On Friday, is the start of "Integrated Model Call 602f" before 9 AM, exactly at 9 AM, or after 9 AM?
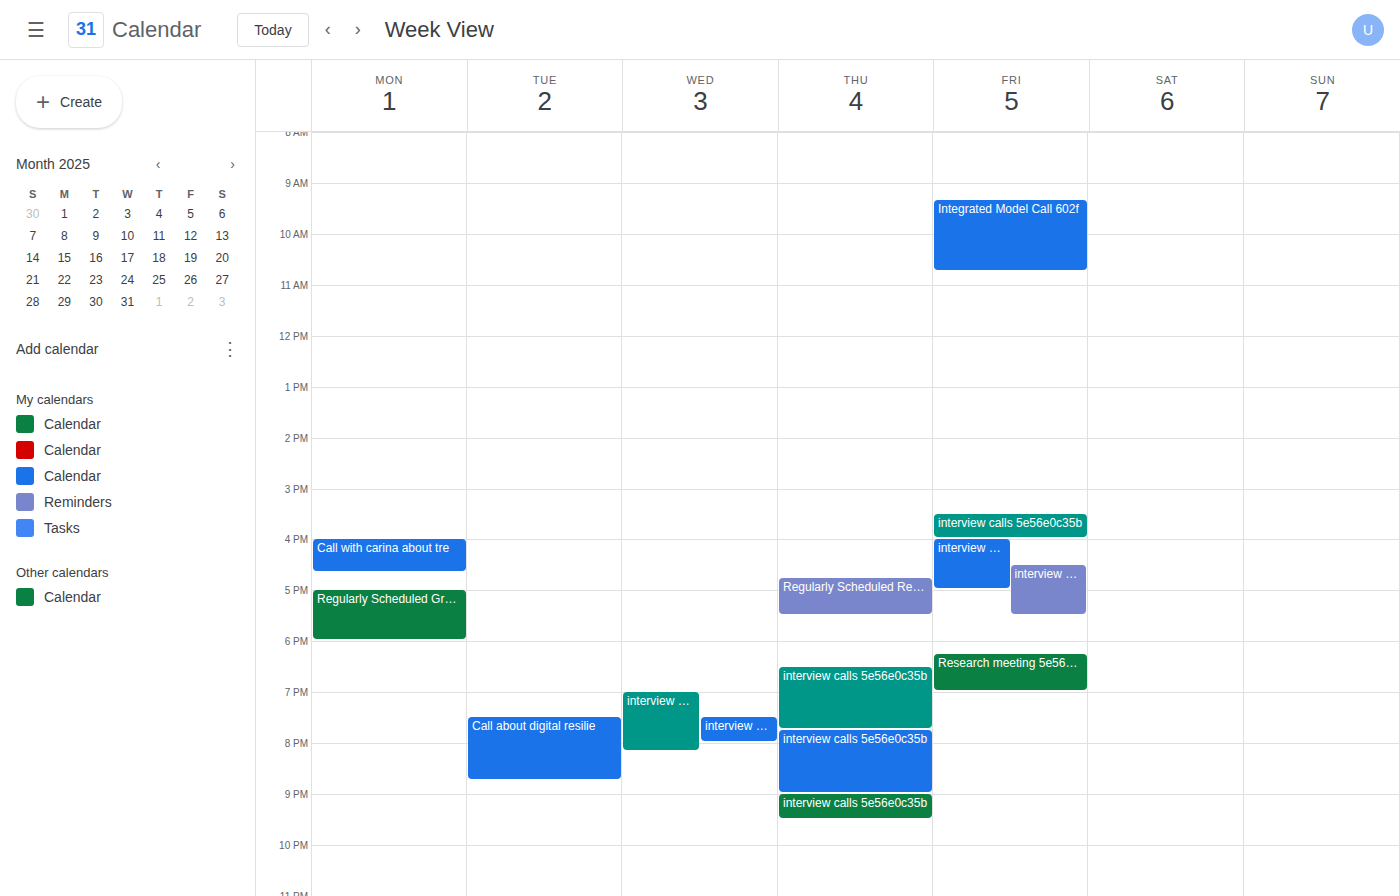
9:20 AM -- after 9 AM, 20 minutes below the 9 AM line.